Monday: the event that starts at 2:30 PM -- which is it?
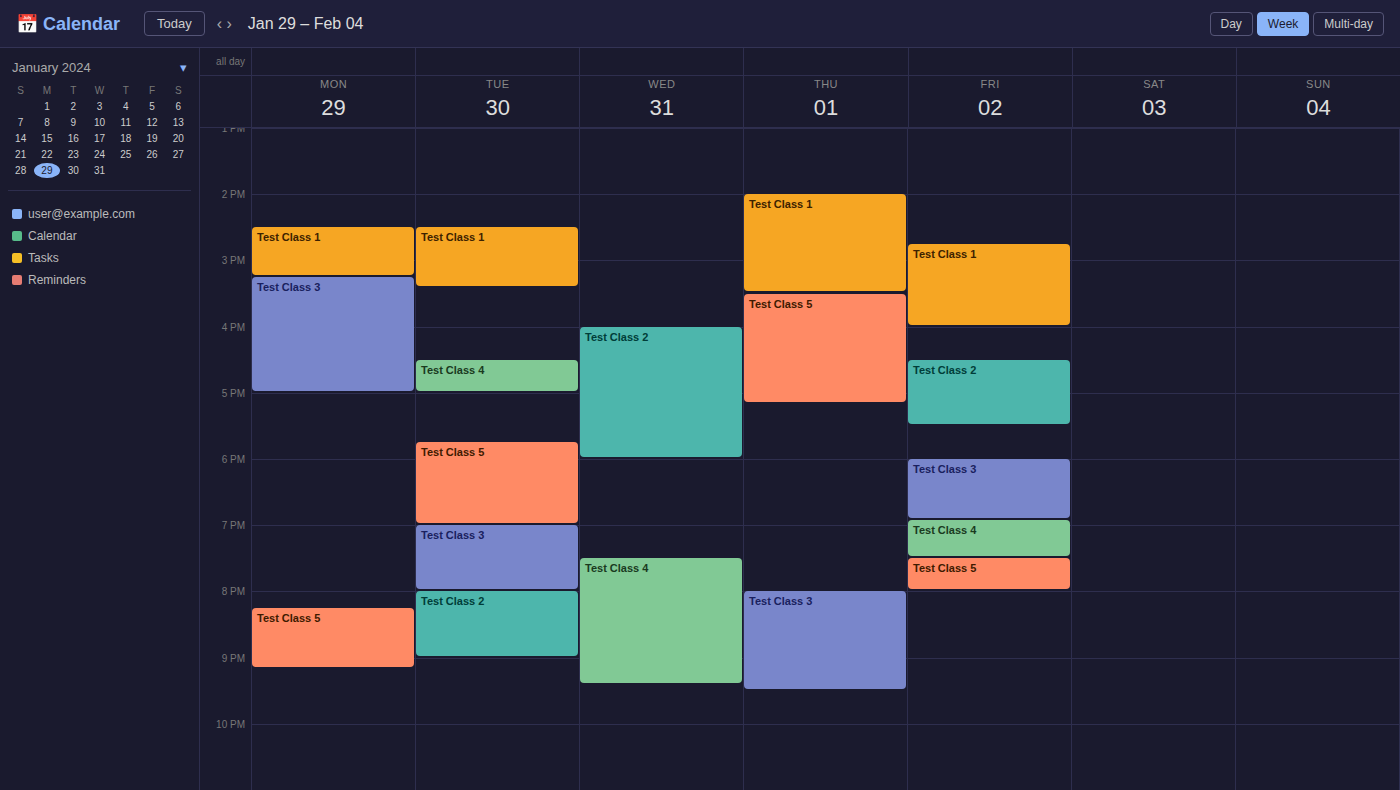
"Test Class 1"